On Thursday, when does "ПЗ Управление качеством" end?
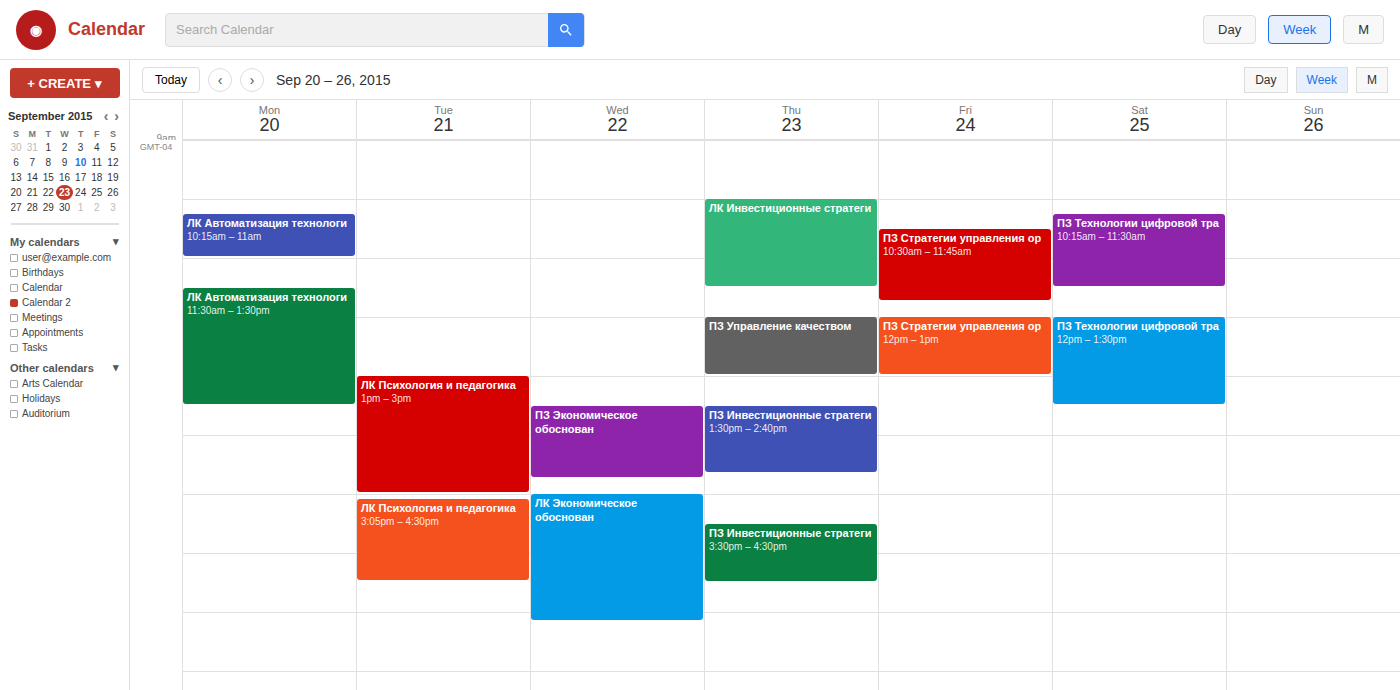
1:00 PM